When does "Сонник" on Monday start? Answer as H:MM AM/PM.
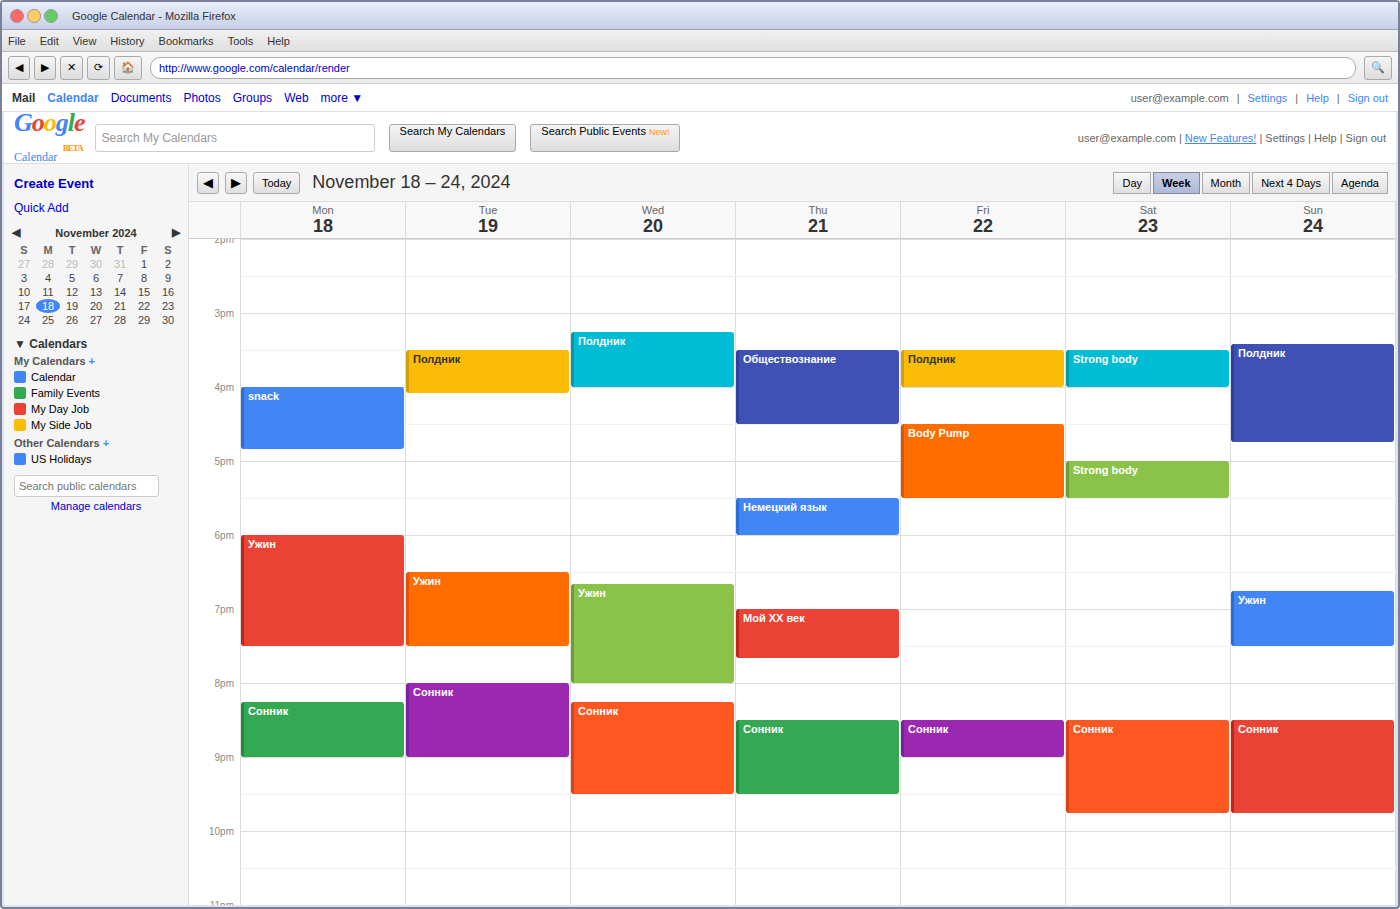
8:15 PM